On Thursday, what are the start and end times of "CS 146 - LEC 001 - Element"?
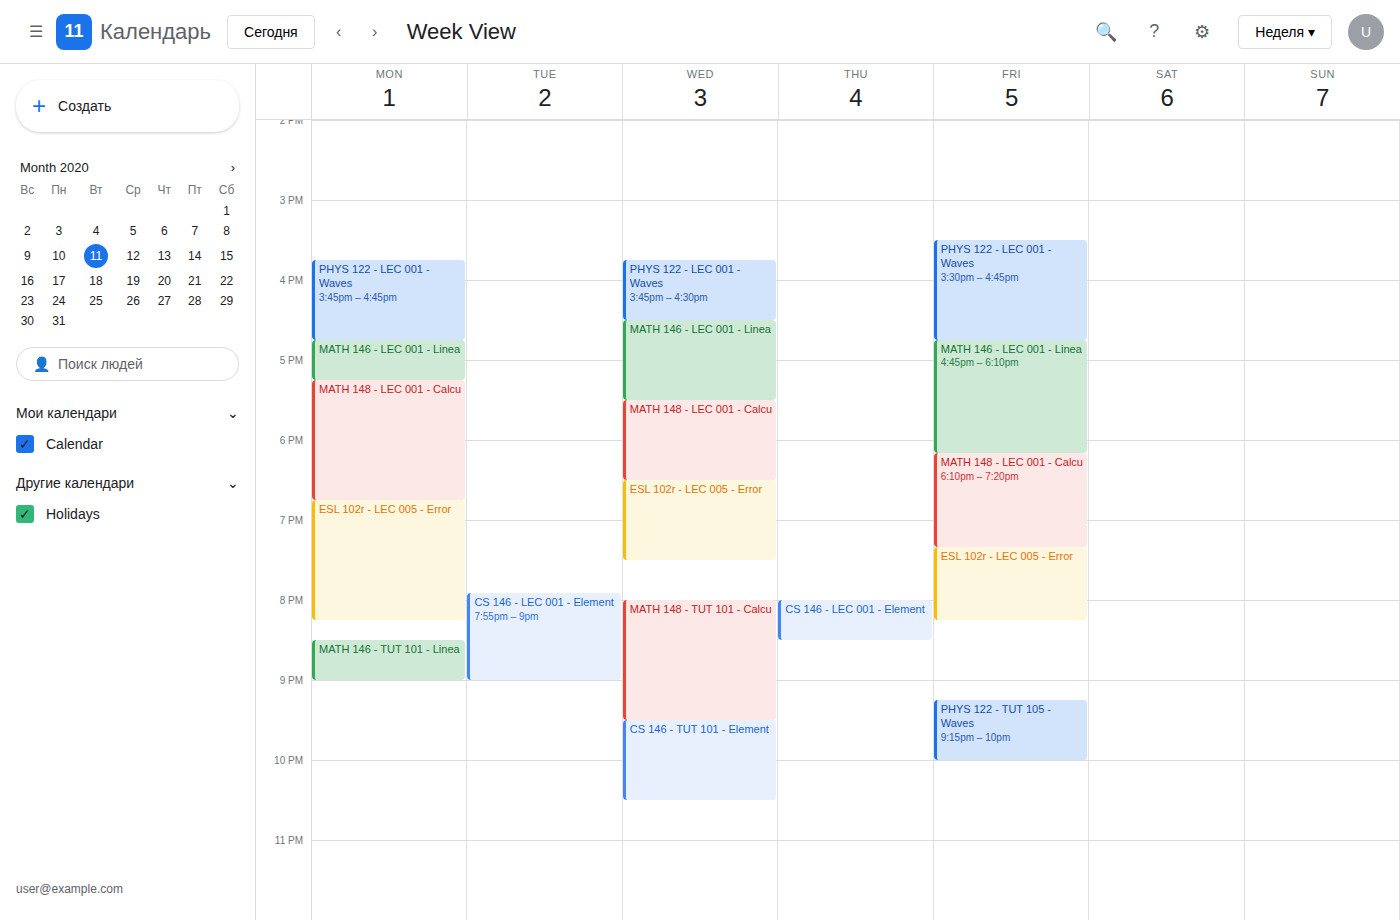
20:00 to 20:30